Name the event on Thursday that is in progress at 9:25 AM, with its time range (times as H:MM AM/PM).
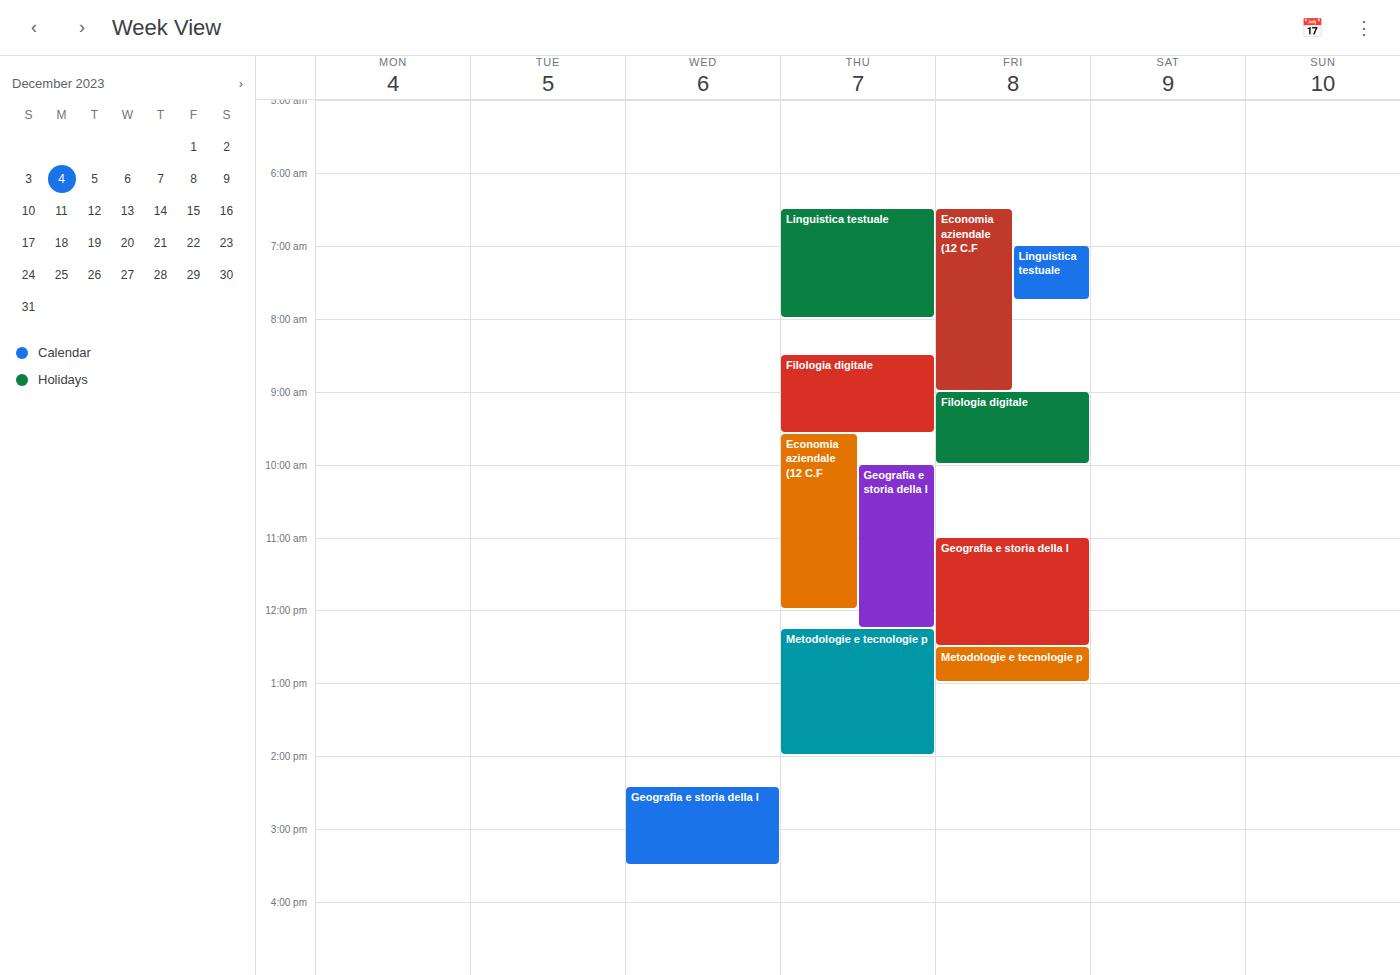
"Filologia digitale", 8:30 AM to 9:35 AM